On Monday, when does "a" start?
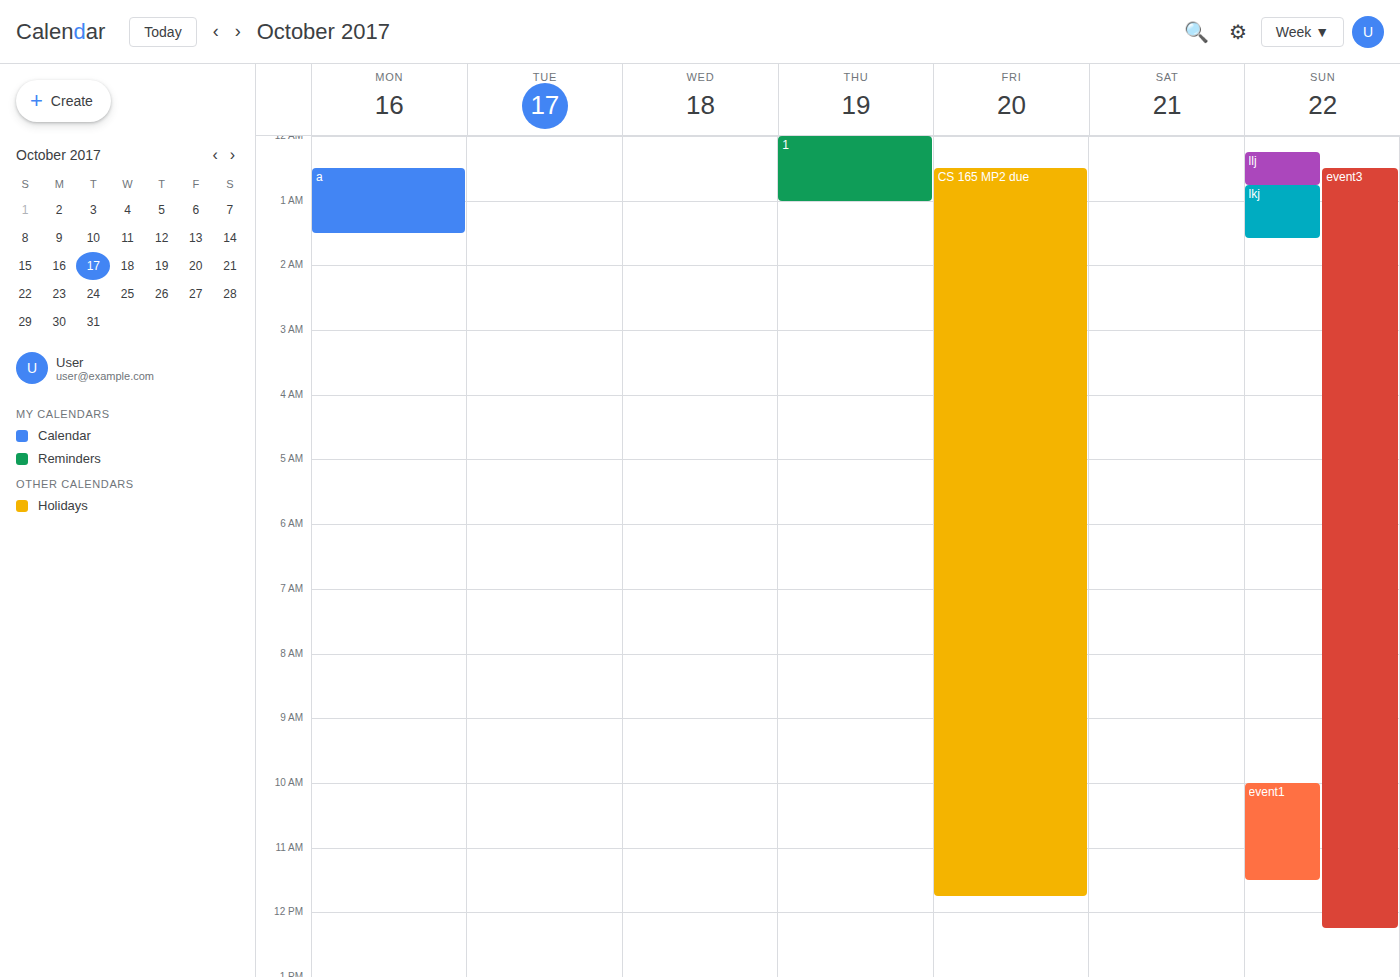
12:30 AM